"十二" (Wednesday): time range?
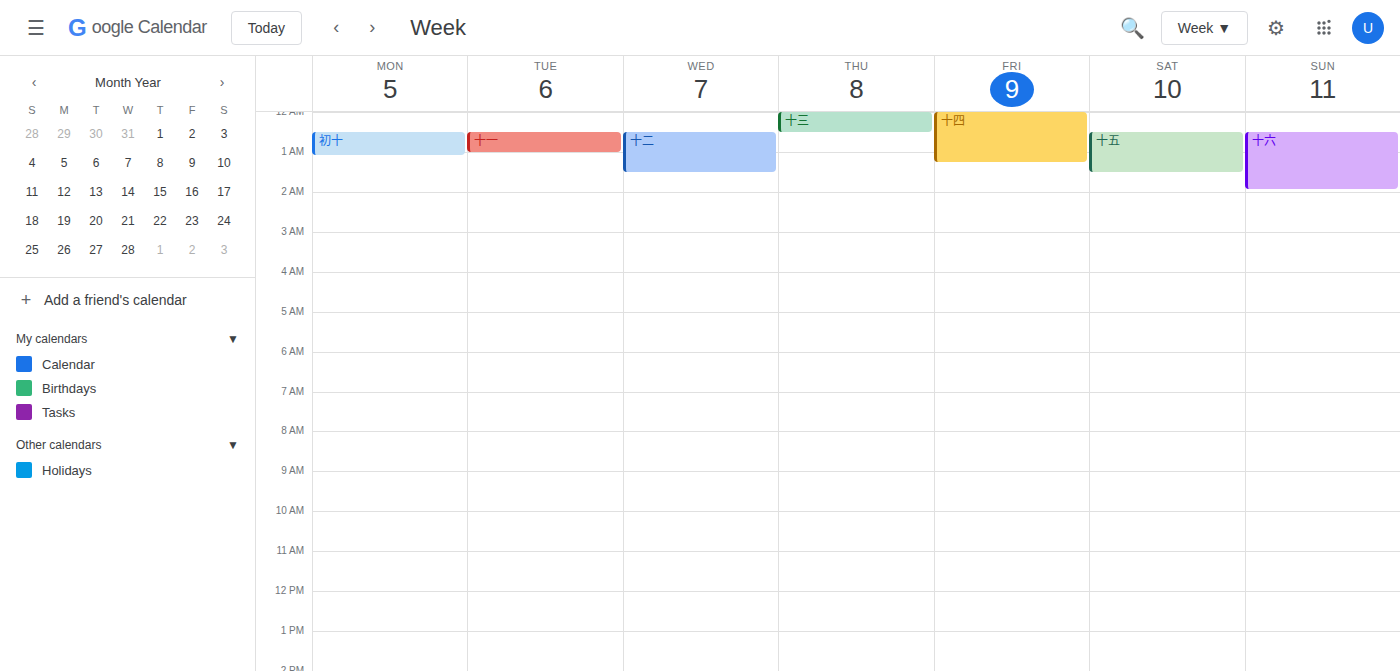
12:30 AM to 1:30 AM